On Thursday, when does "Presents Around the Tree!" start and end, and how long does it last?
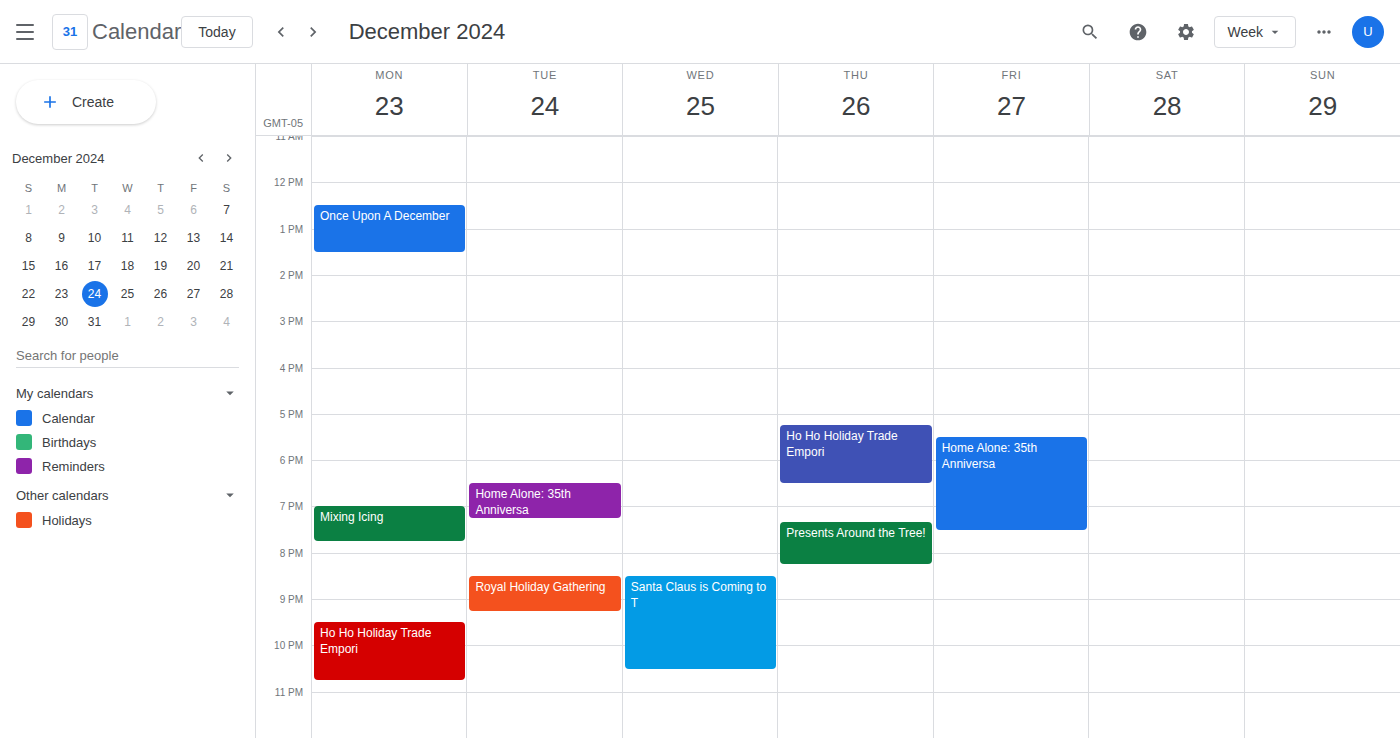
7:20 PM to 8:15 PM, 55 minutes